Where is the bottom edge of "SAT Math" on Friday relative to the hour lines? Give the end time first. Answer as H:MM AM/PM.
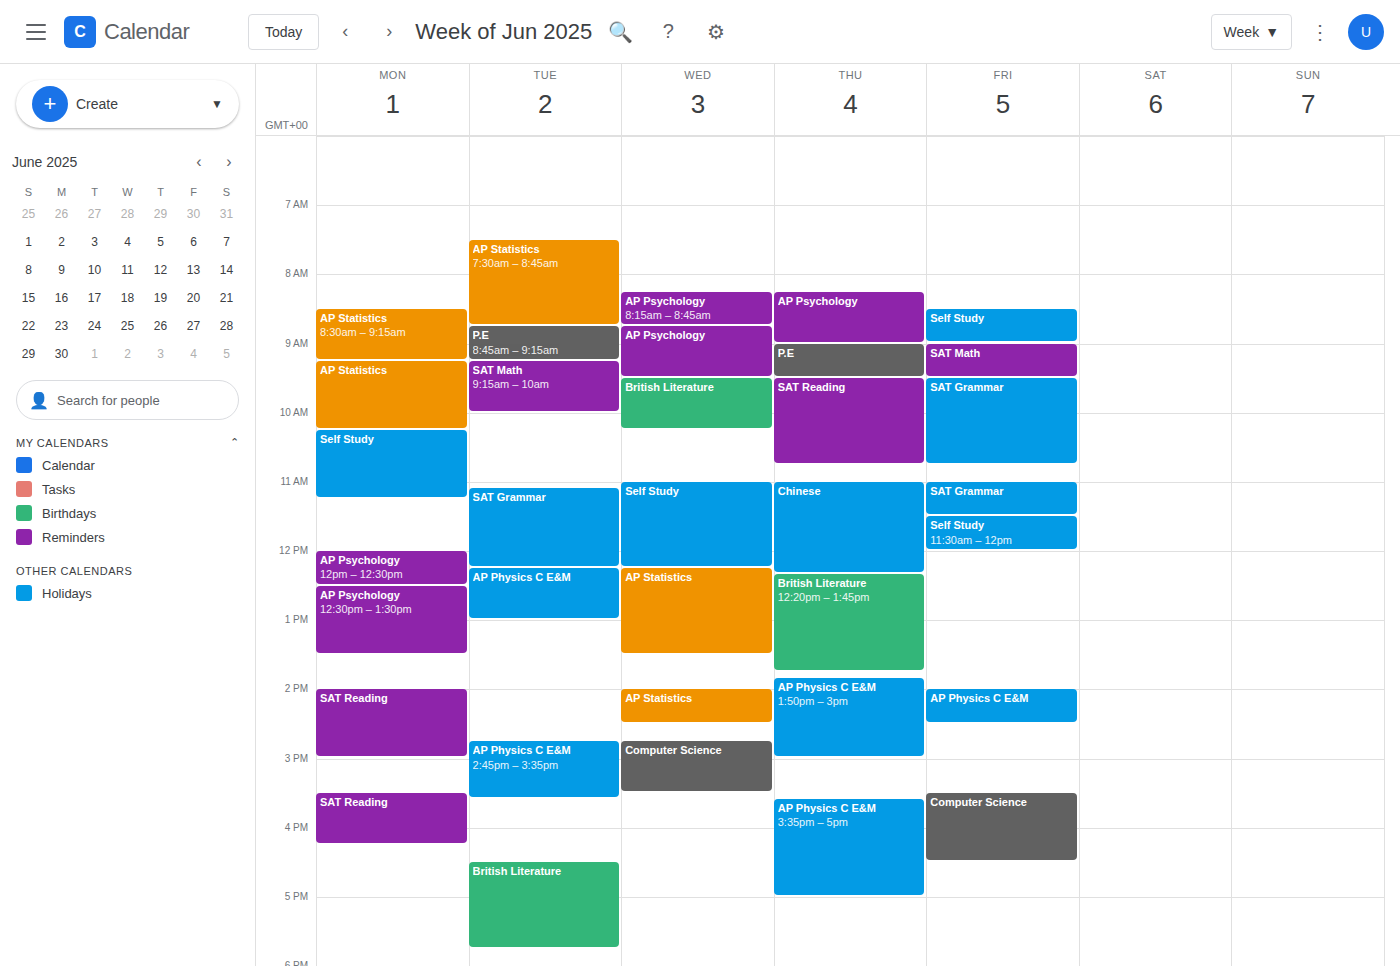
9:30 AM -- halfway between the 9 AM and 10 AM lines.